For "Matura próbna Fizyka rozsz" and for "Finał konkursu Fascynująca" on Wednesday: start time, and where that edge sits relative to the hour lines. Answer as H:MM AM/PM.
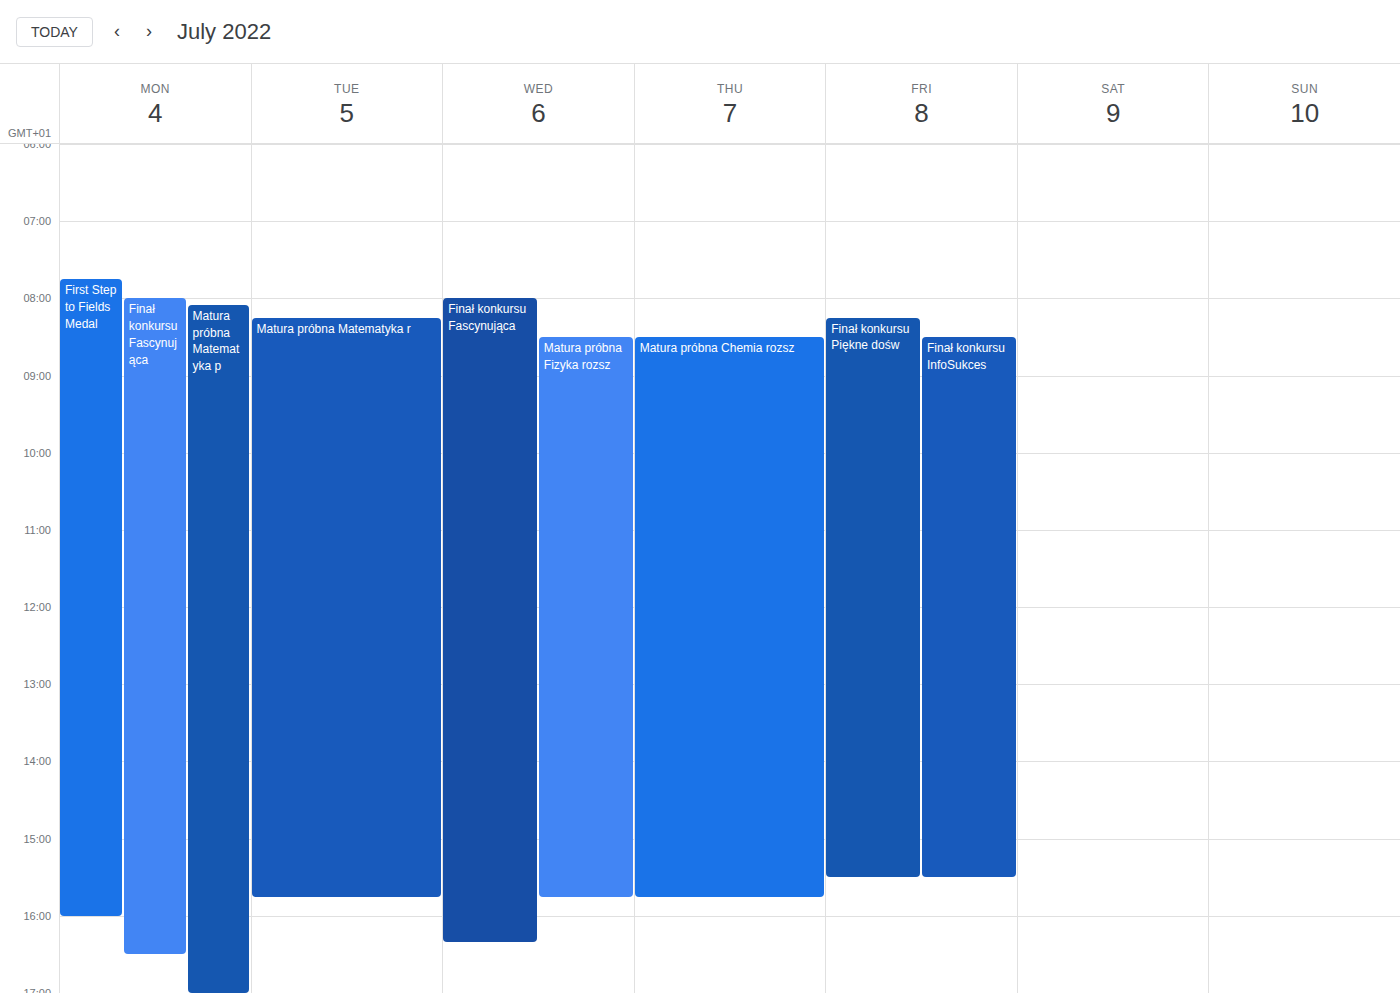
"Matura próbna Fizyka rozsz": 8:30 AM, halfway between the 8 AM and 9 AM lines. "Finał konkursu Fascynująca": 8:00 AM, exactly on the 8 AM line.